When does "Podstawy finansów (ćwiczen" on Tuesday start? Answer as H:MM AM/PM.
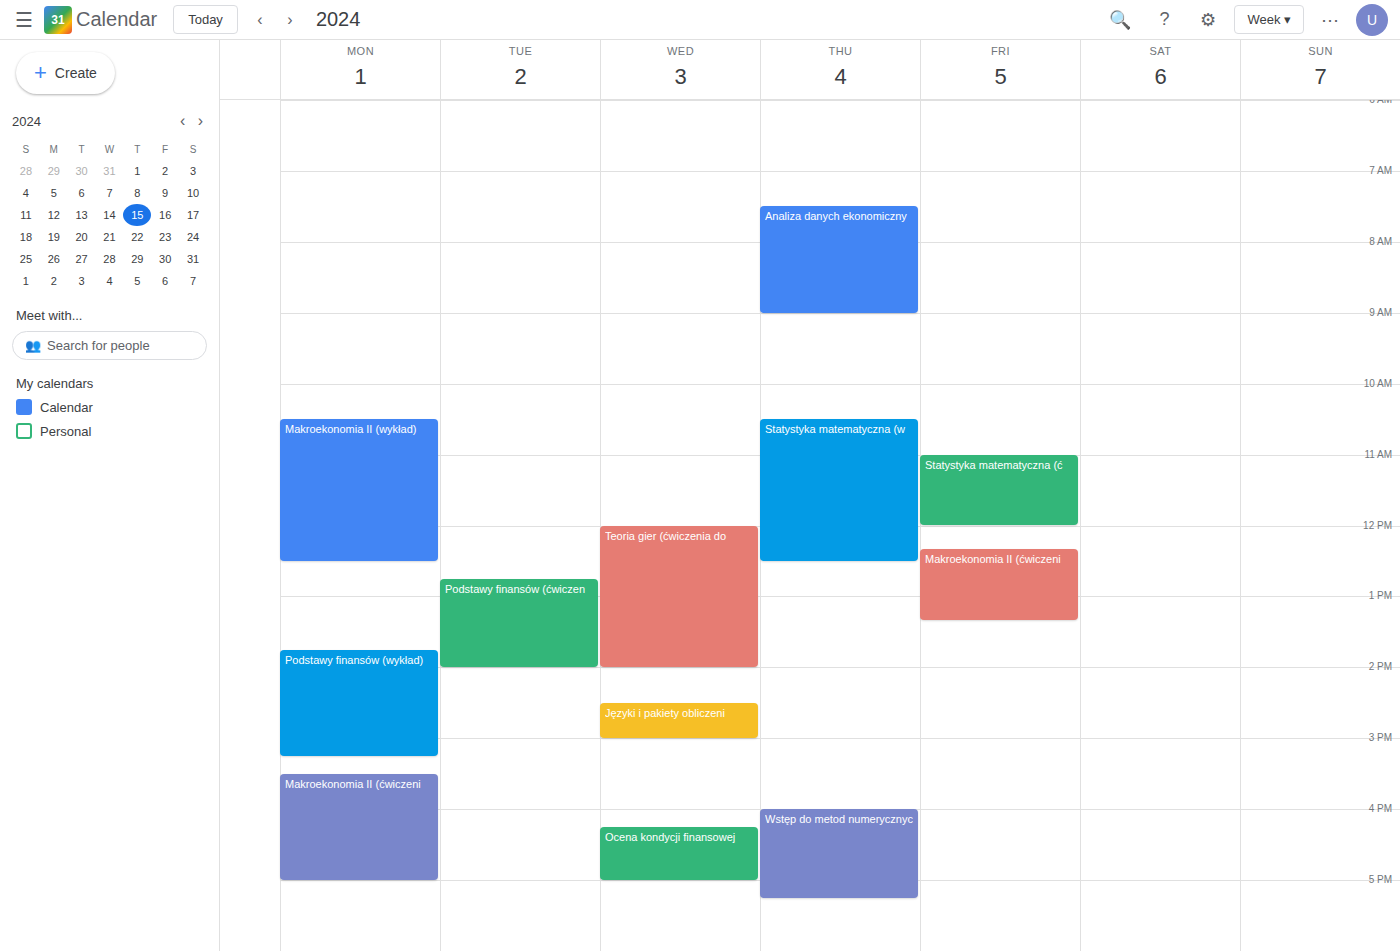
12:45 PM